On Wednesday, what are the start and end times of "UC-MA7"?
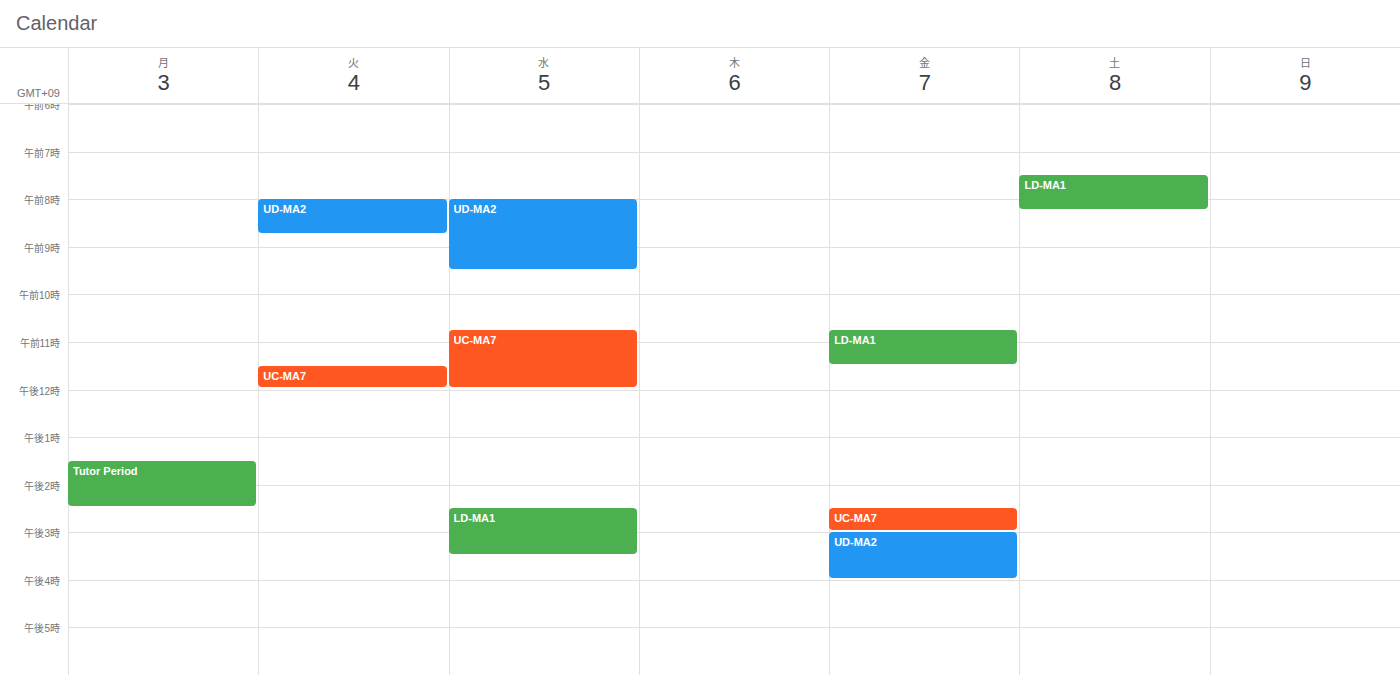
10:45 AM to 12:00 PM